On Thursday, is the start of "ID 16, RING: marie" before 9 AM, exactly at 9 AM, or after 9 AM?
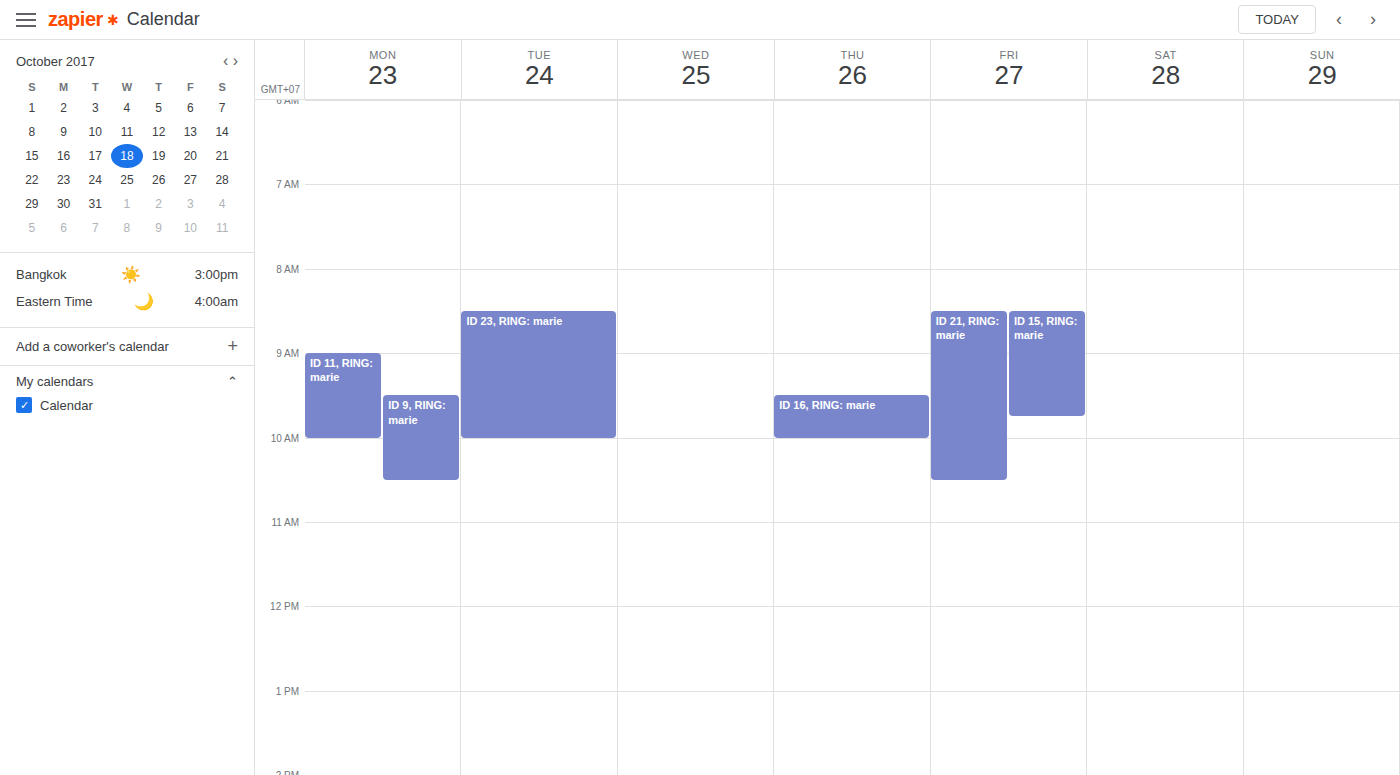
9:30 AM -- after 9 AM, 30 minutes below the 9 AM line.